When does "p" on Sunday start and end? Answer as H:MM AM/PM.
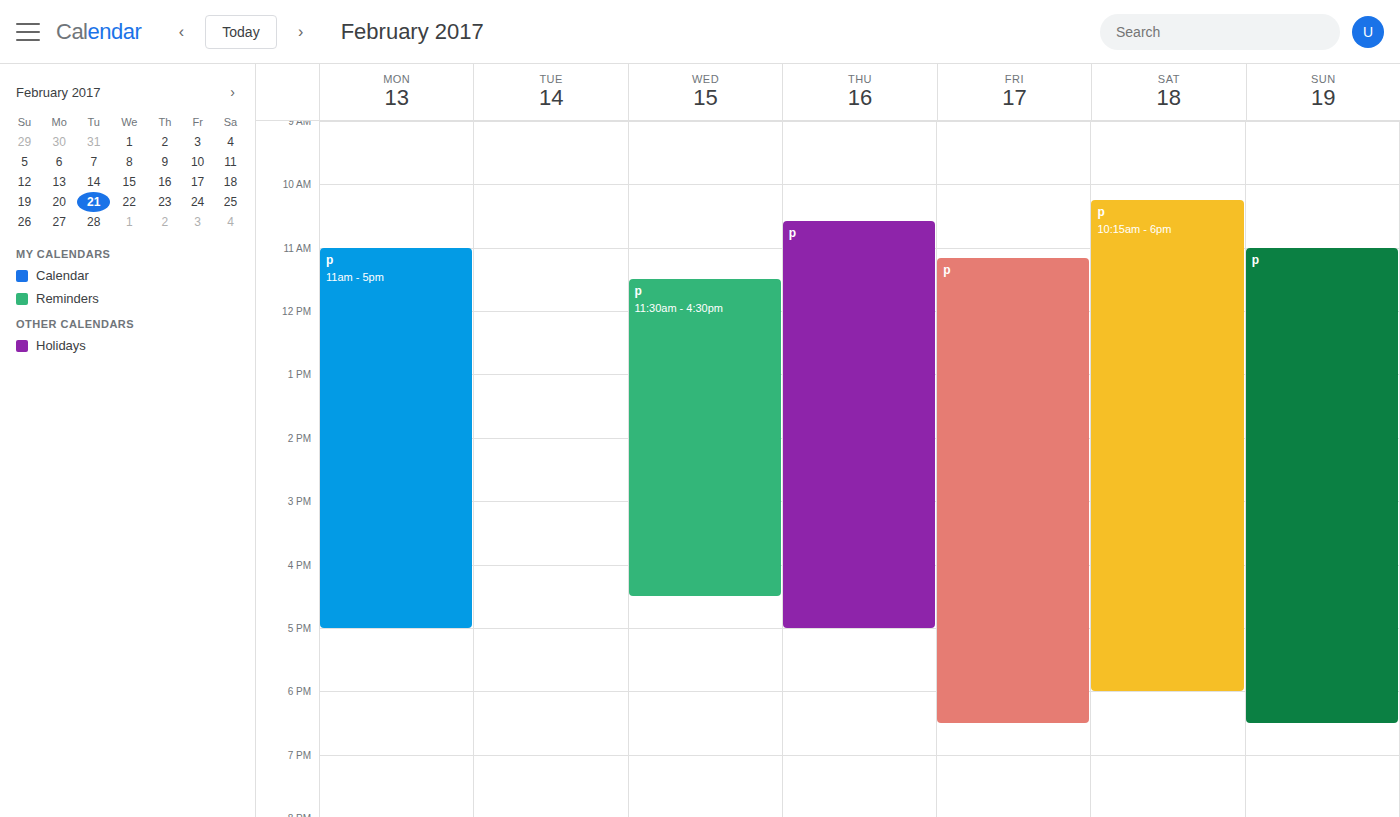
11:00 AM to 6:30 PM